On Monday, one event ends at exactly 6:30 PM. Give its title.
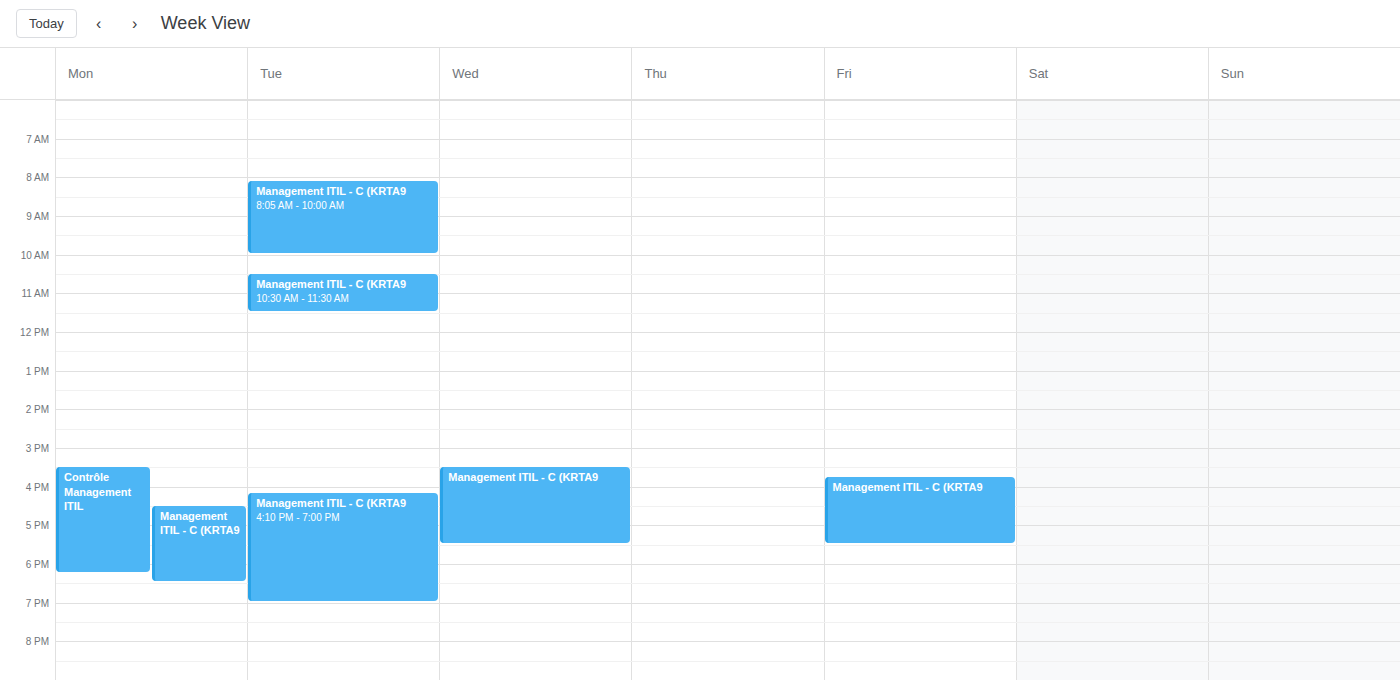
"Management ITIL - C (KRTA9"